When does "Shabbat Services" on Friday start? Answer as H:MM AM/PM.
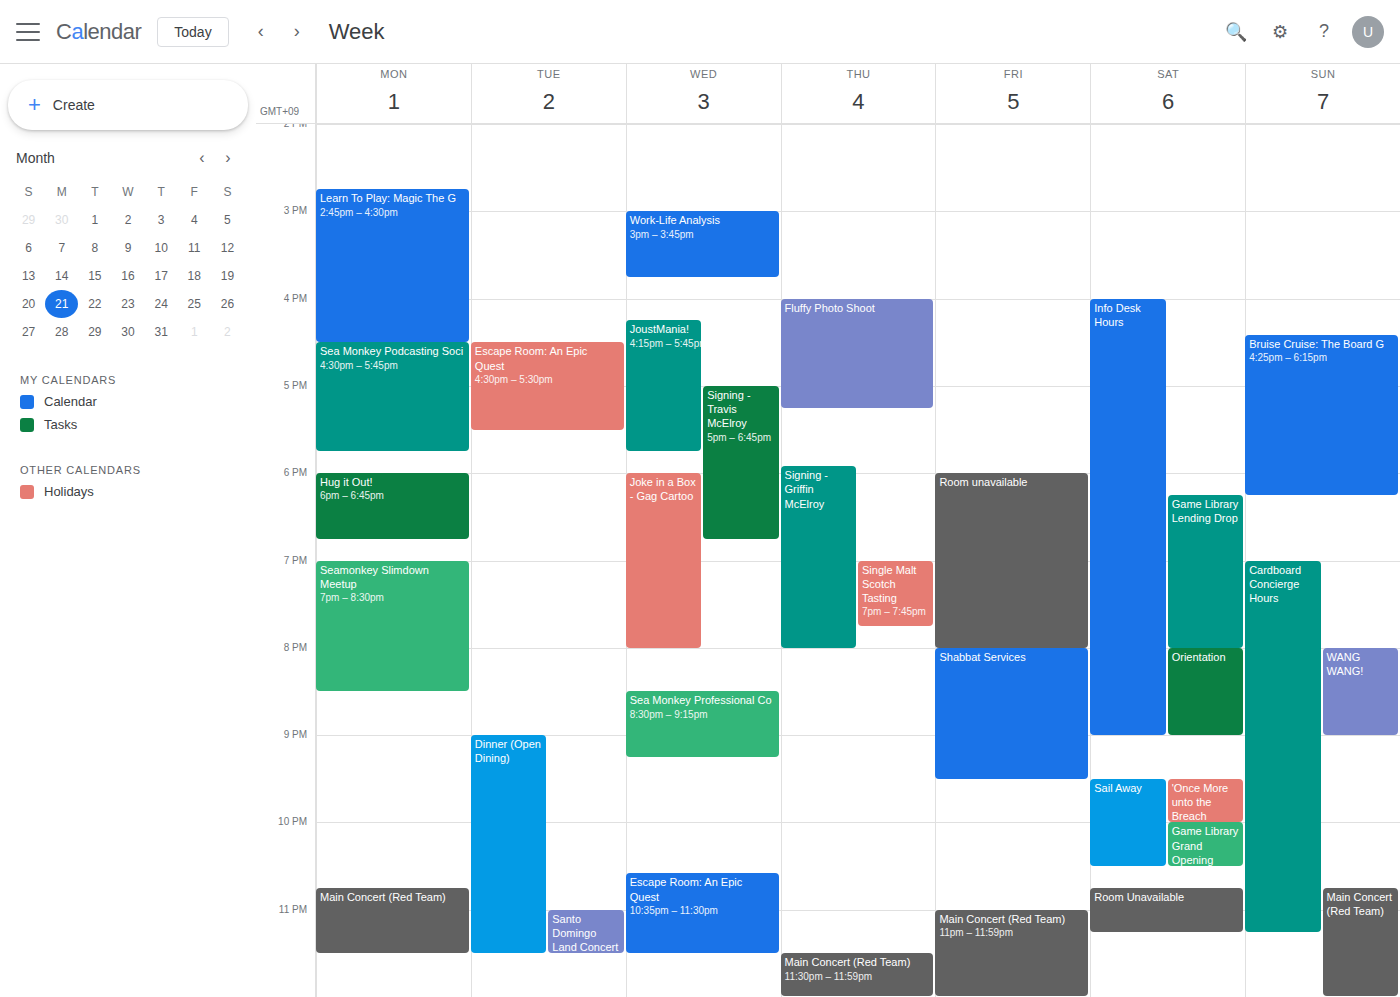
8:00 PM